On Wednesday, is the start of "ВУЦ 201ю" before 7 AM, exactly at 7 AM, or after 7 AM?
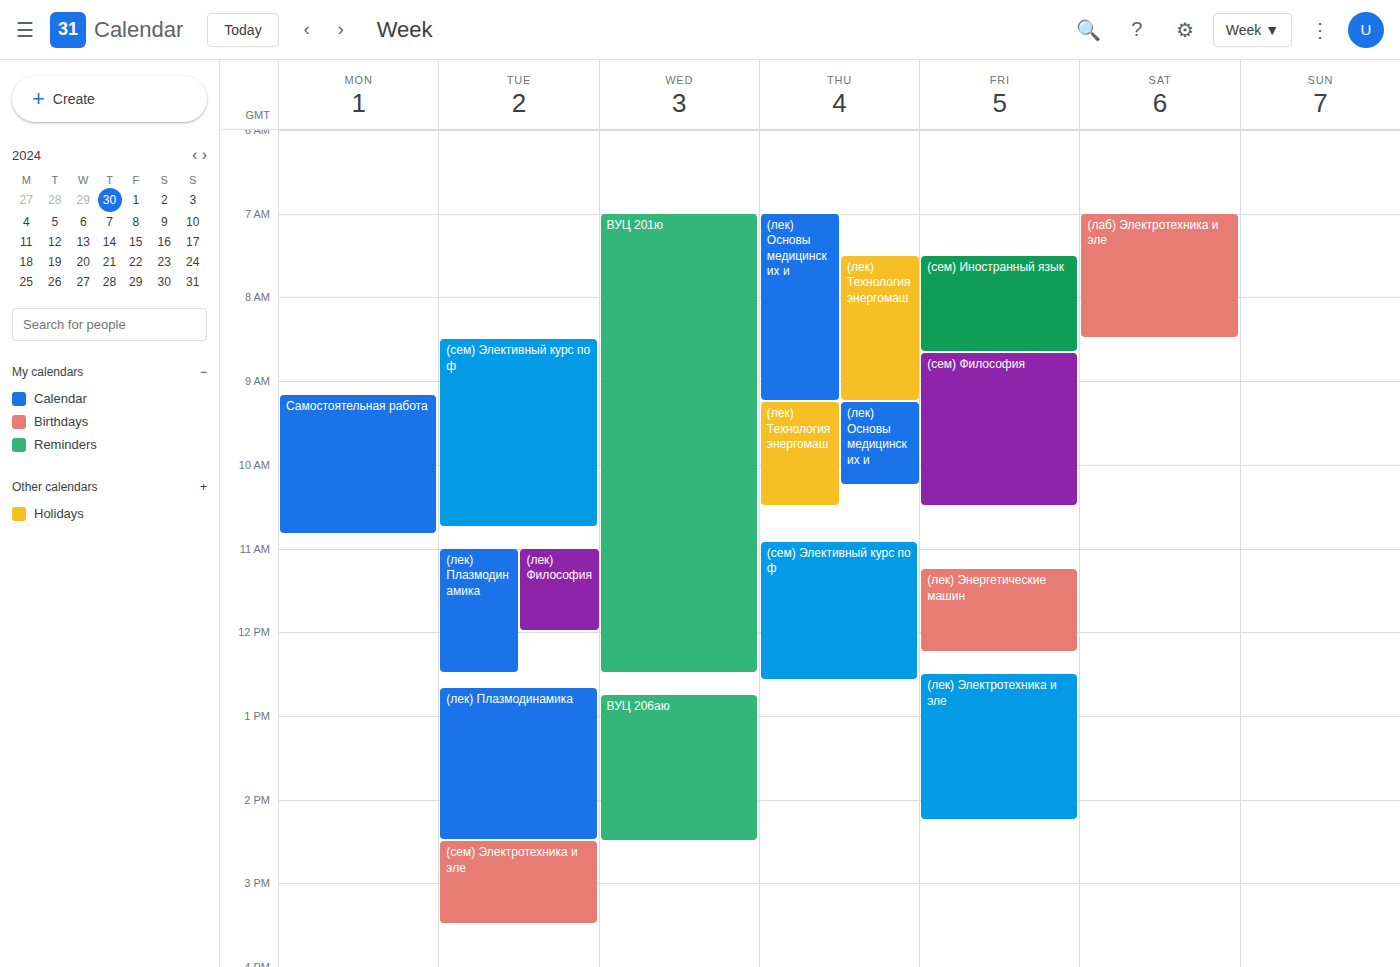
7:00 AM -- exactly at 7 AM, on the 7 AM line.